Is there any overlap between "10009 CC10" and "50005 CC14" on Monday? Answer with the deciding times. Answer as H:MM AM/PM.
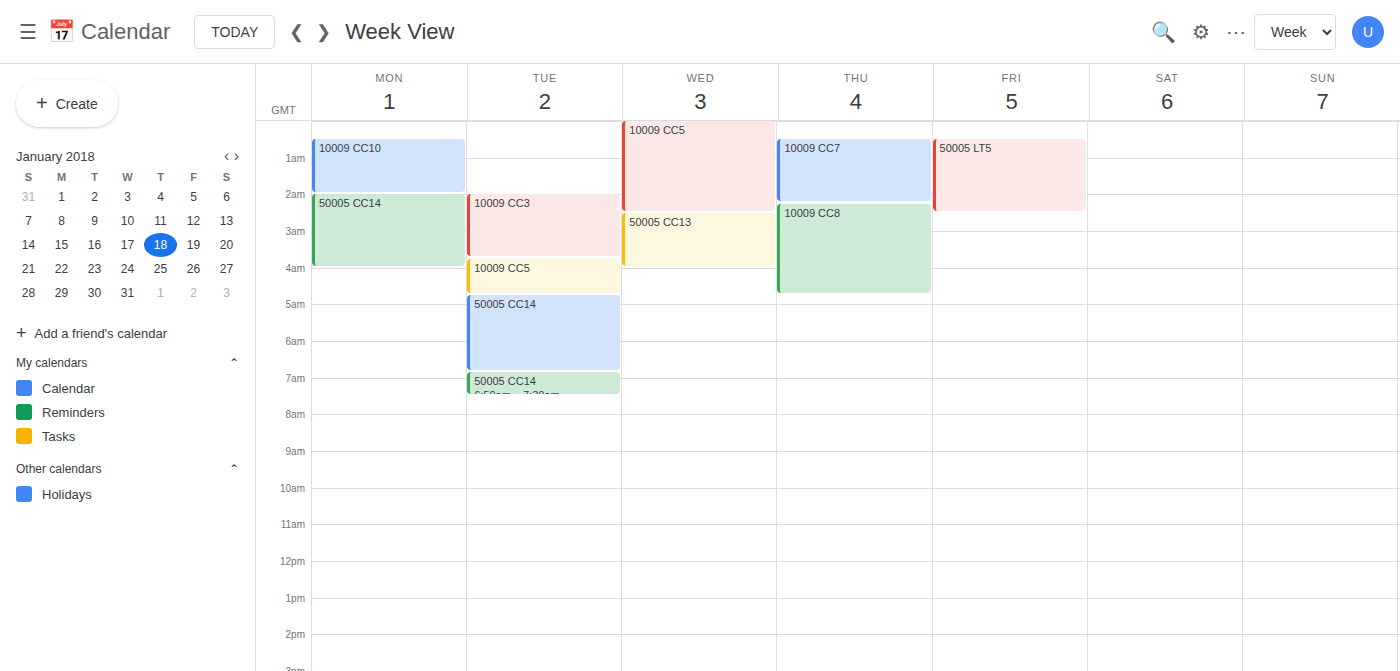
"10009 CC10" ends at 2:00 AM, exactly when "50005 CC14" starts -- they touch but do not overlap.